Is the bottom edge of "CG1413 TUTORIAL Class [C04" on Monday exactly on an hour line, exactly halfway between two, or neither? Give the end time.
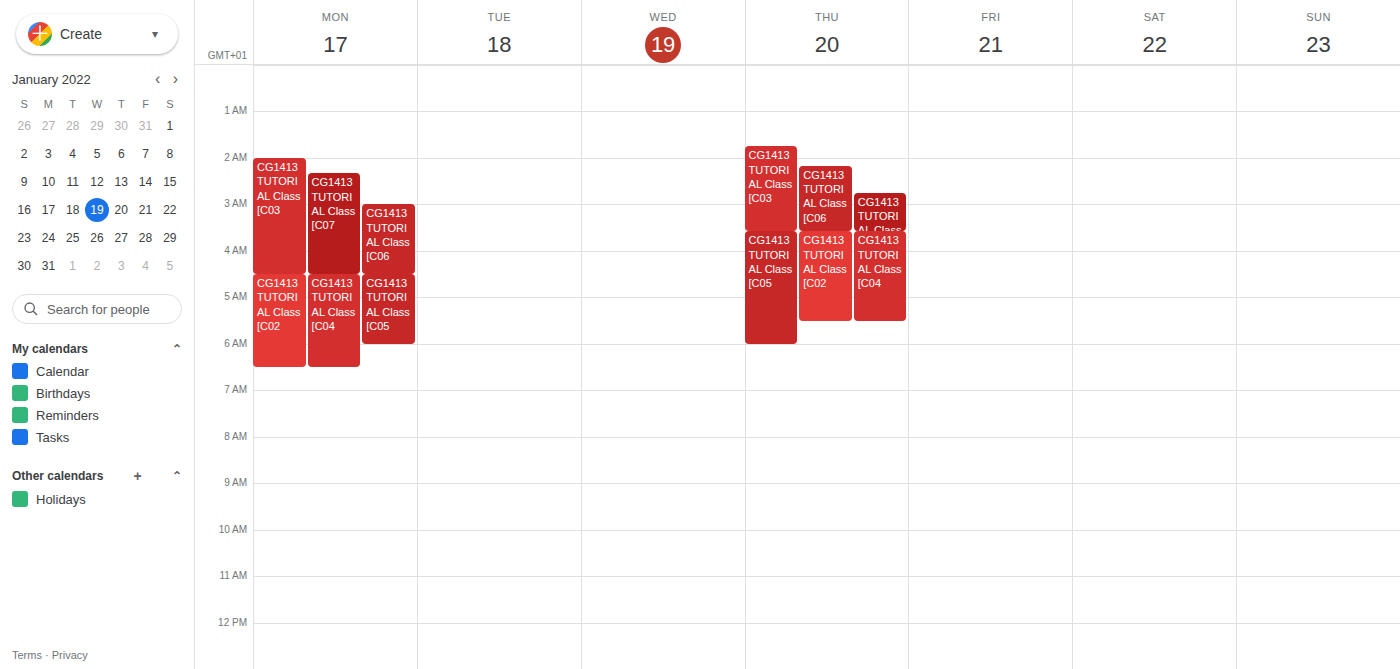
06:30 -- halfway between the 06:00 and 07:00 lines.